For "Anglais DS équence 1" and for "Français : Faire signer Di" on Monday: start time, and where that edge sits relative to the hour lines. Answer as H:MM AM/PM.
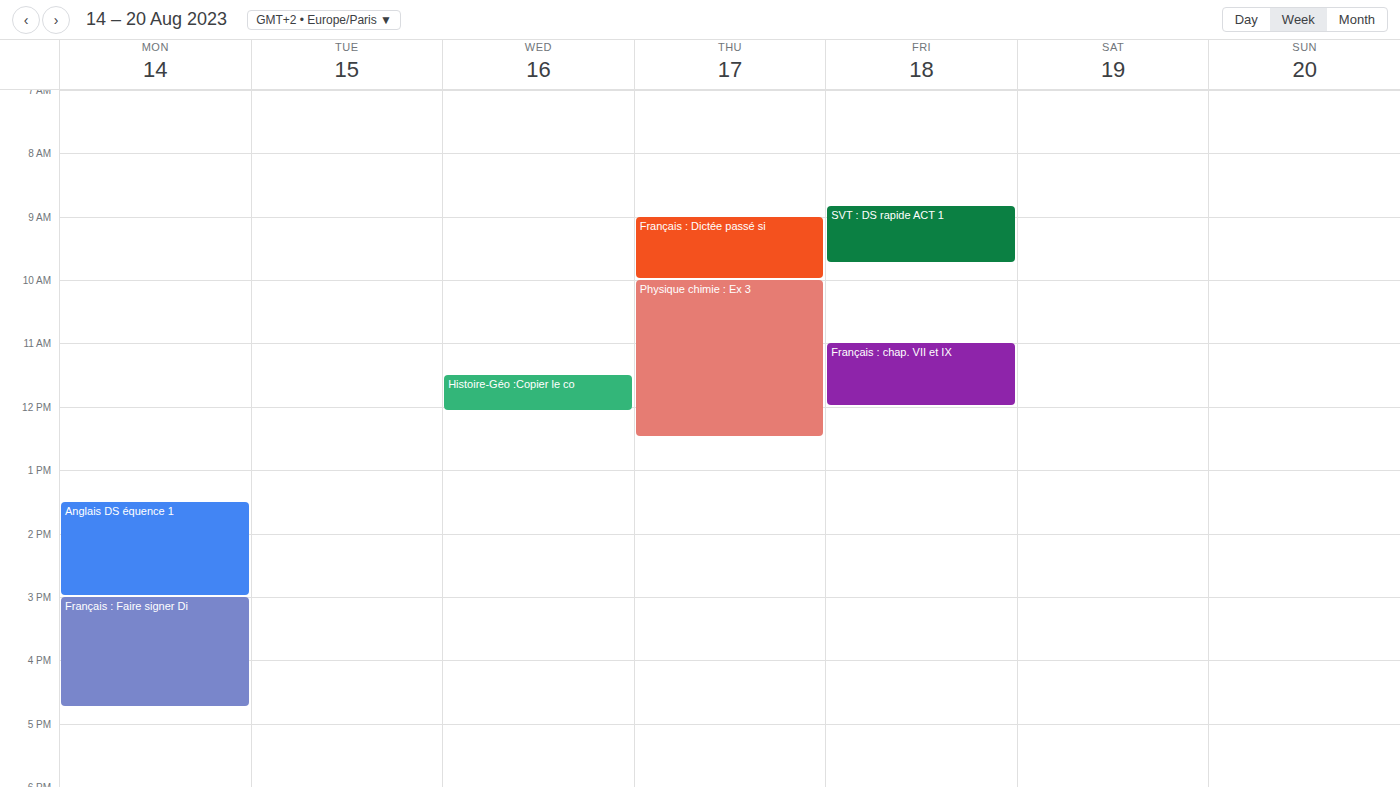
"Anglais DS équence 1": 1:30 PM, halfway between the 1 PM and 2 PM lines. "Français : Faire signer Di": 3:00 PM, exactly on the 3 PM line.